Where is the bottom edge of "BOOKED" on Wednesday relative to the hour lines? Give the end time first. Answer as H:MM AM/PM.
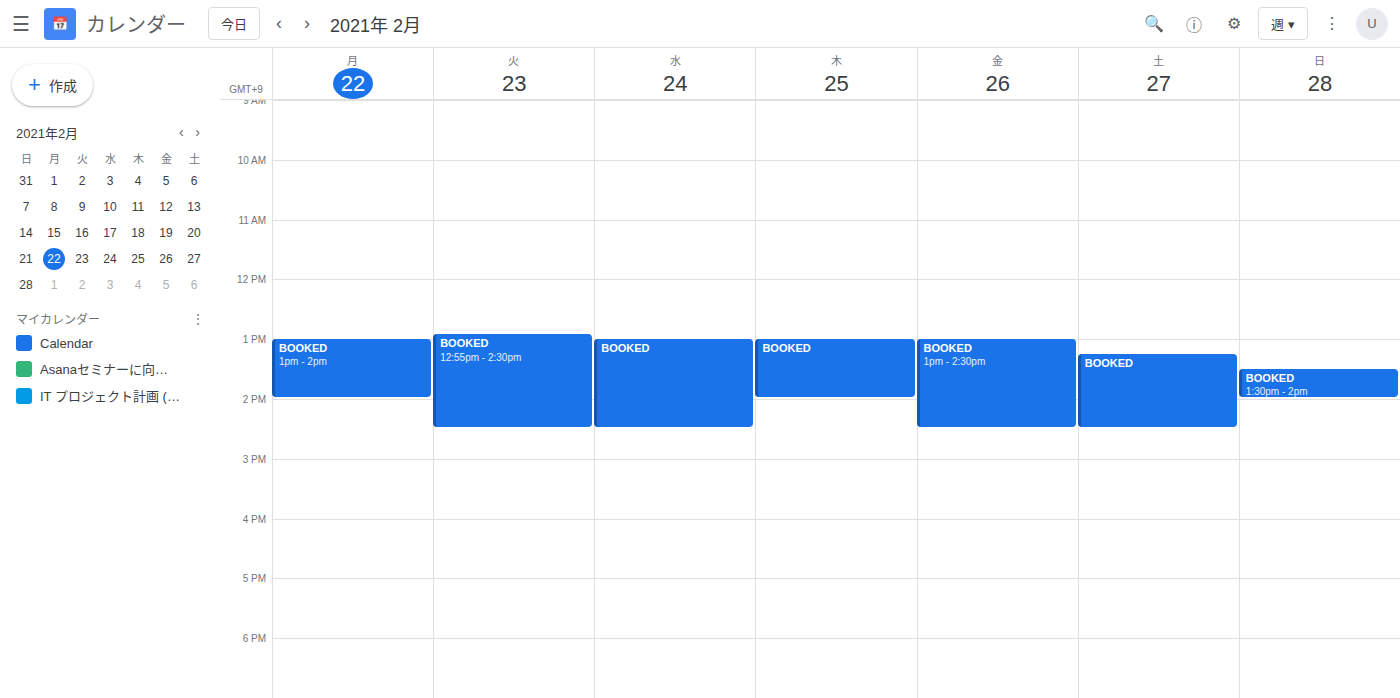
2:30 PM -- halfway between the 2 PM and 3 PM lines.